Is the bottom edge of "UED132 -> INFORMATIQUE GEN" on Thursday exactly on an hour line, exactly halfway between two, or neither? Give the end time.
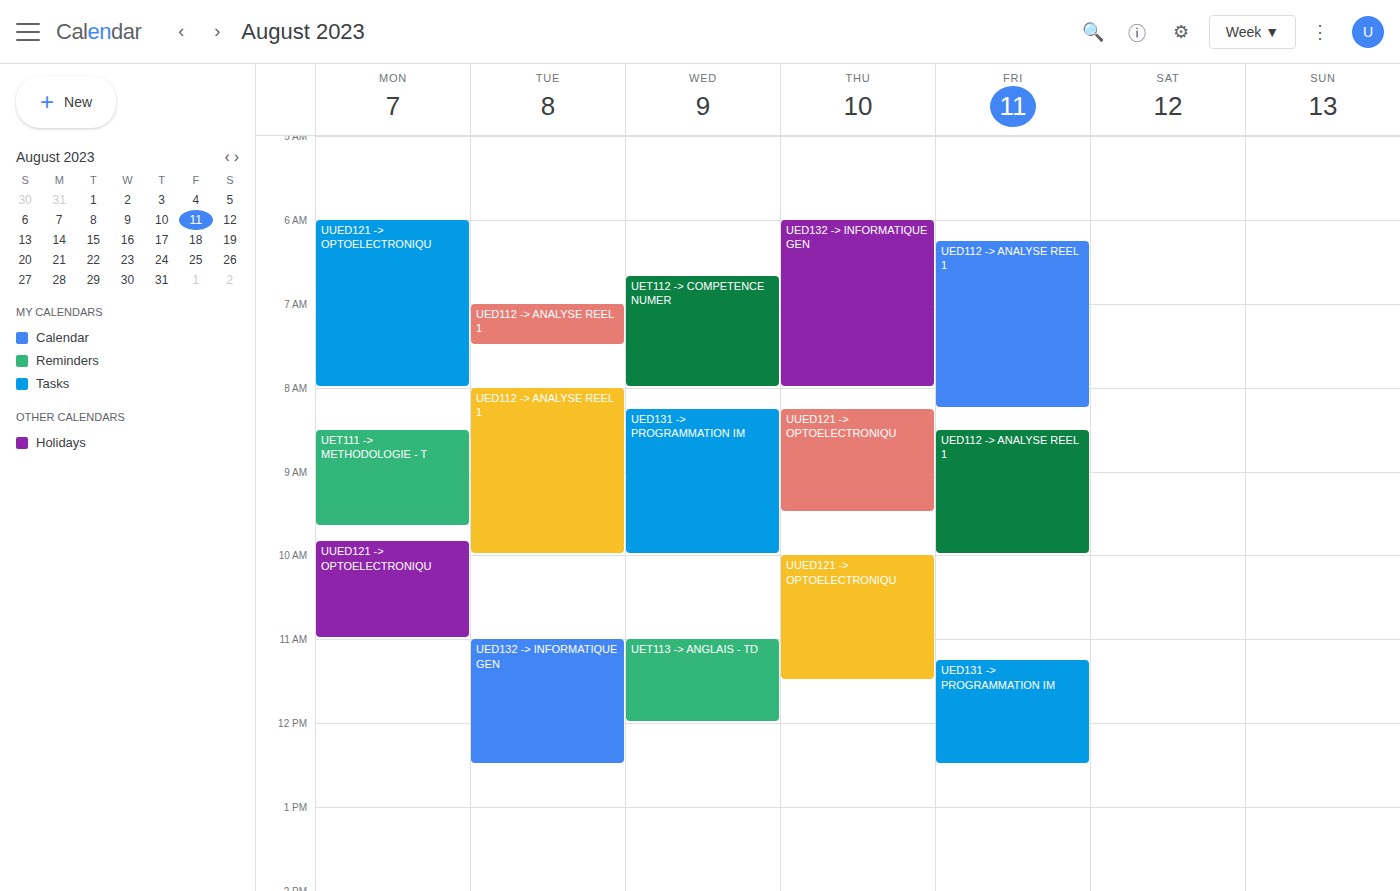
8:00 AM -- exactly on the 8 AM line.